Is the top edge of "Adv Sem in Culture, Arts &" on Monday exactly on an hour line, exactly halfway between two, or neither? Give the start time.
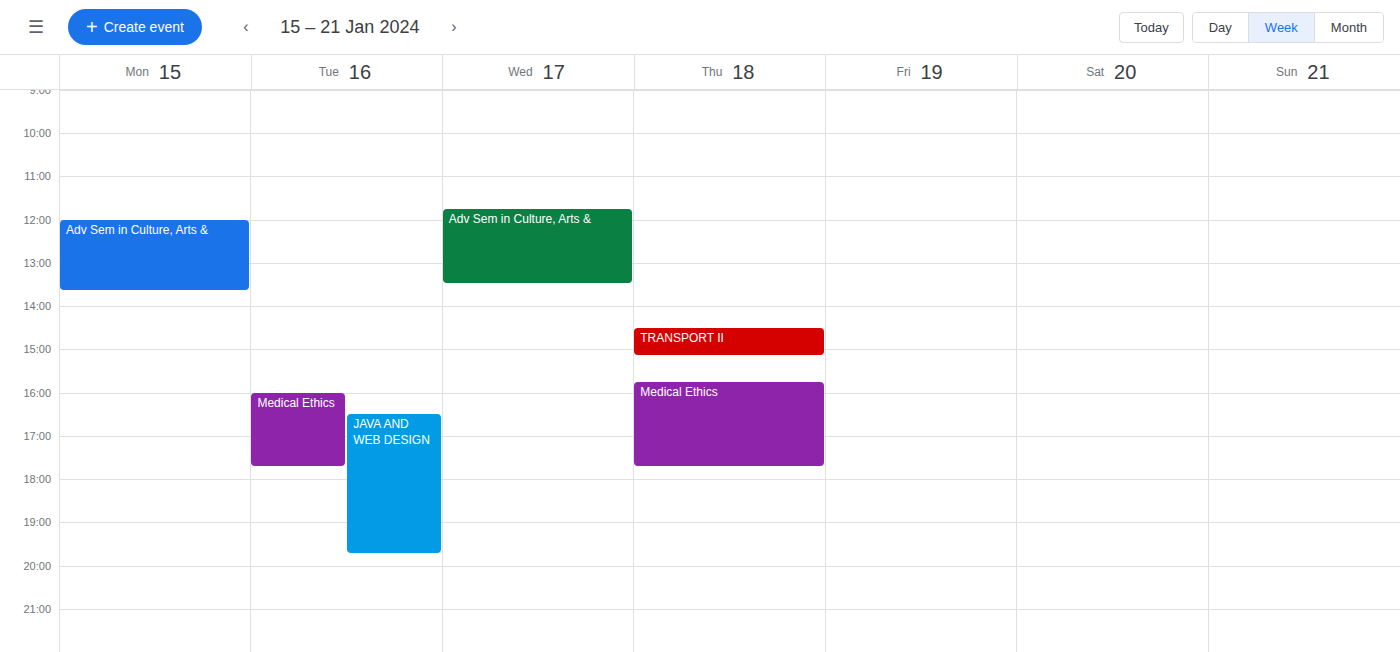
12:00 PM -- exactly on the 12 PM line.